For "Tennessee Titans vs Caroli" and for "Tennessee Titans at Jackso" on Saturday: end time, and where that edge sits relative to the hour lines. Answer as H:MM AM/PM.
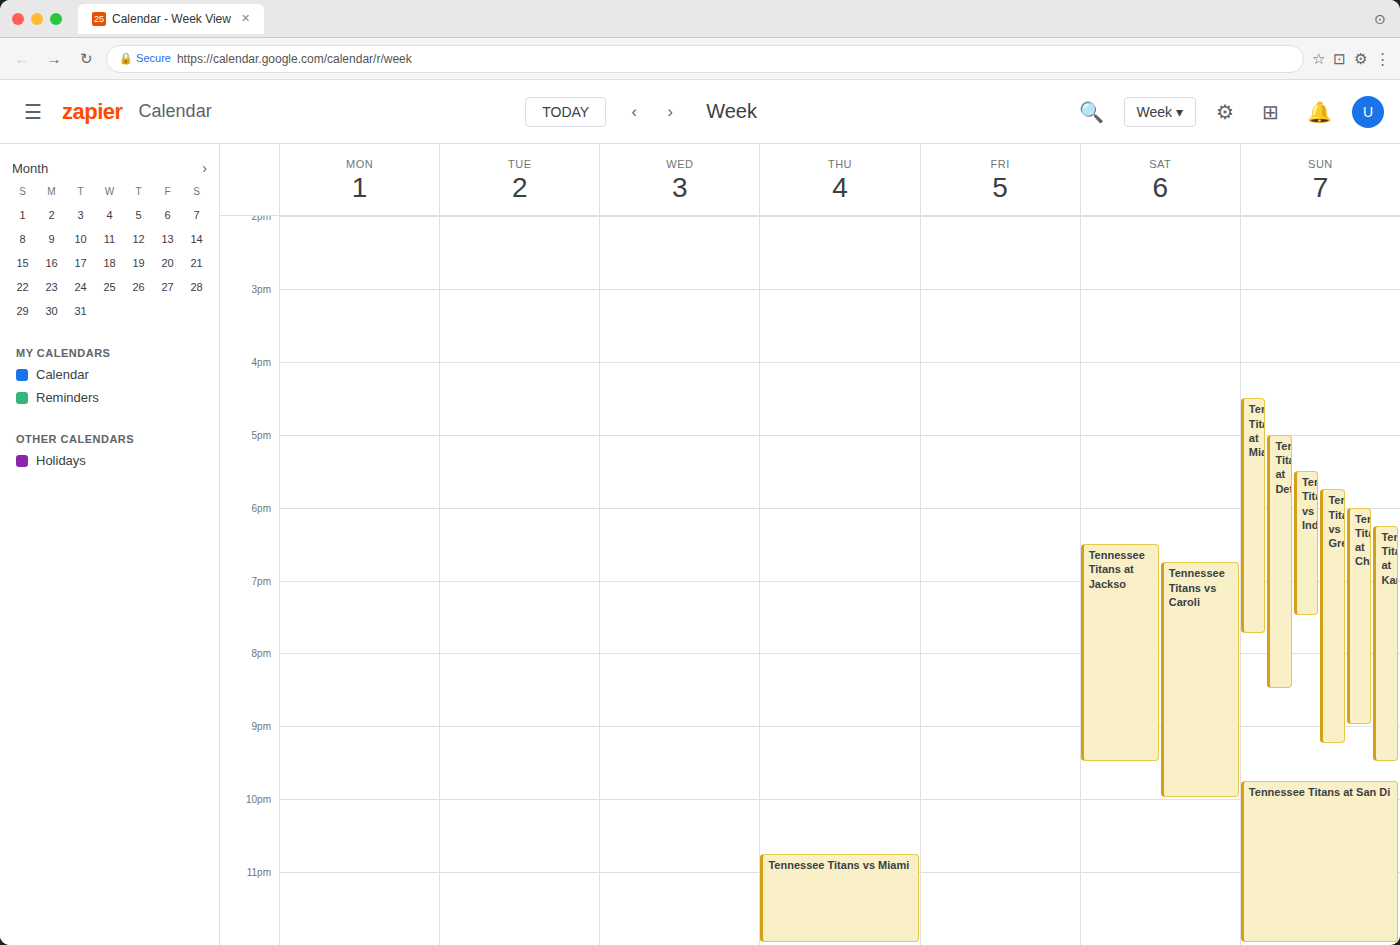
"Tennessee Titans vs Caroli": 10:00 PM, exactly on the 10 PM line. "Tennessee Titans at Jackso": 9:30 PM, halfway between the 9 PM and 10 PM lines.